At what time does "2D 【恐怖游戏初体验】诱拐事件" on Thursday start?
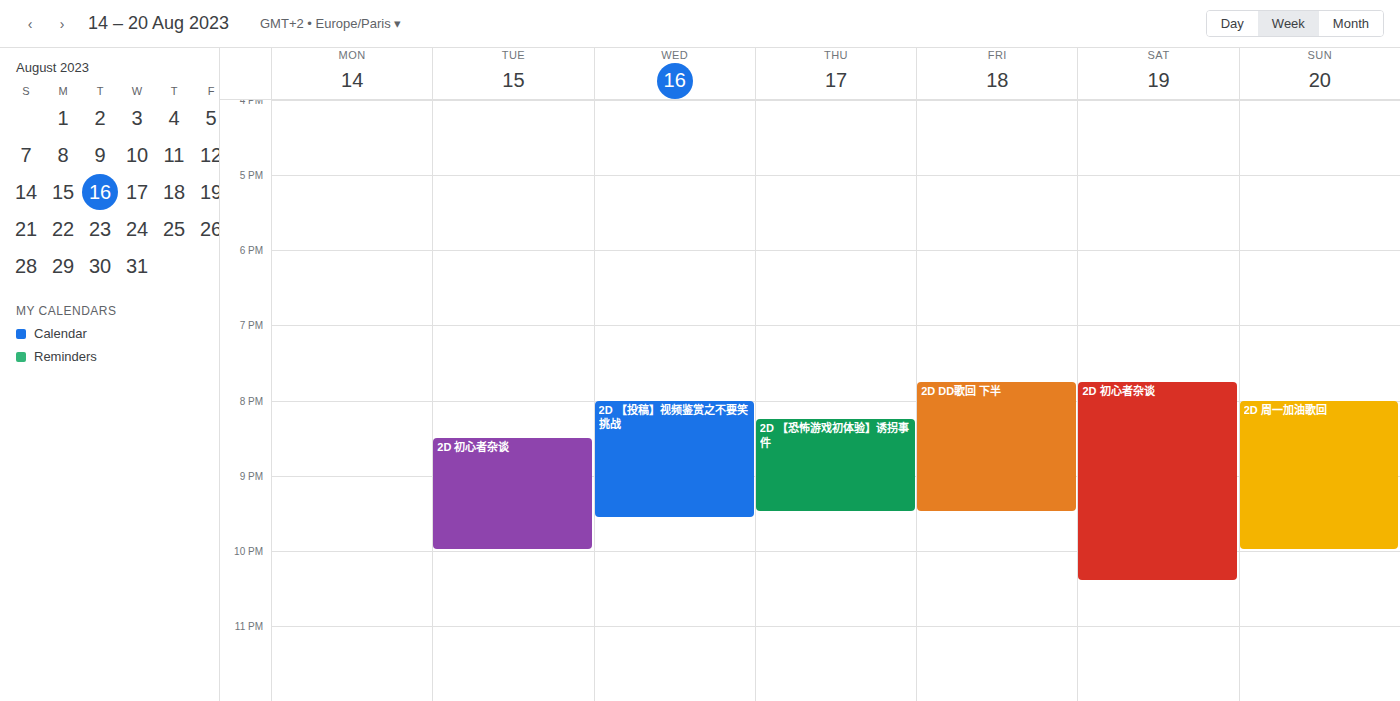
8:15 PM